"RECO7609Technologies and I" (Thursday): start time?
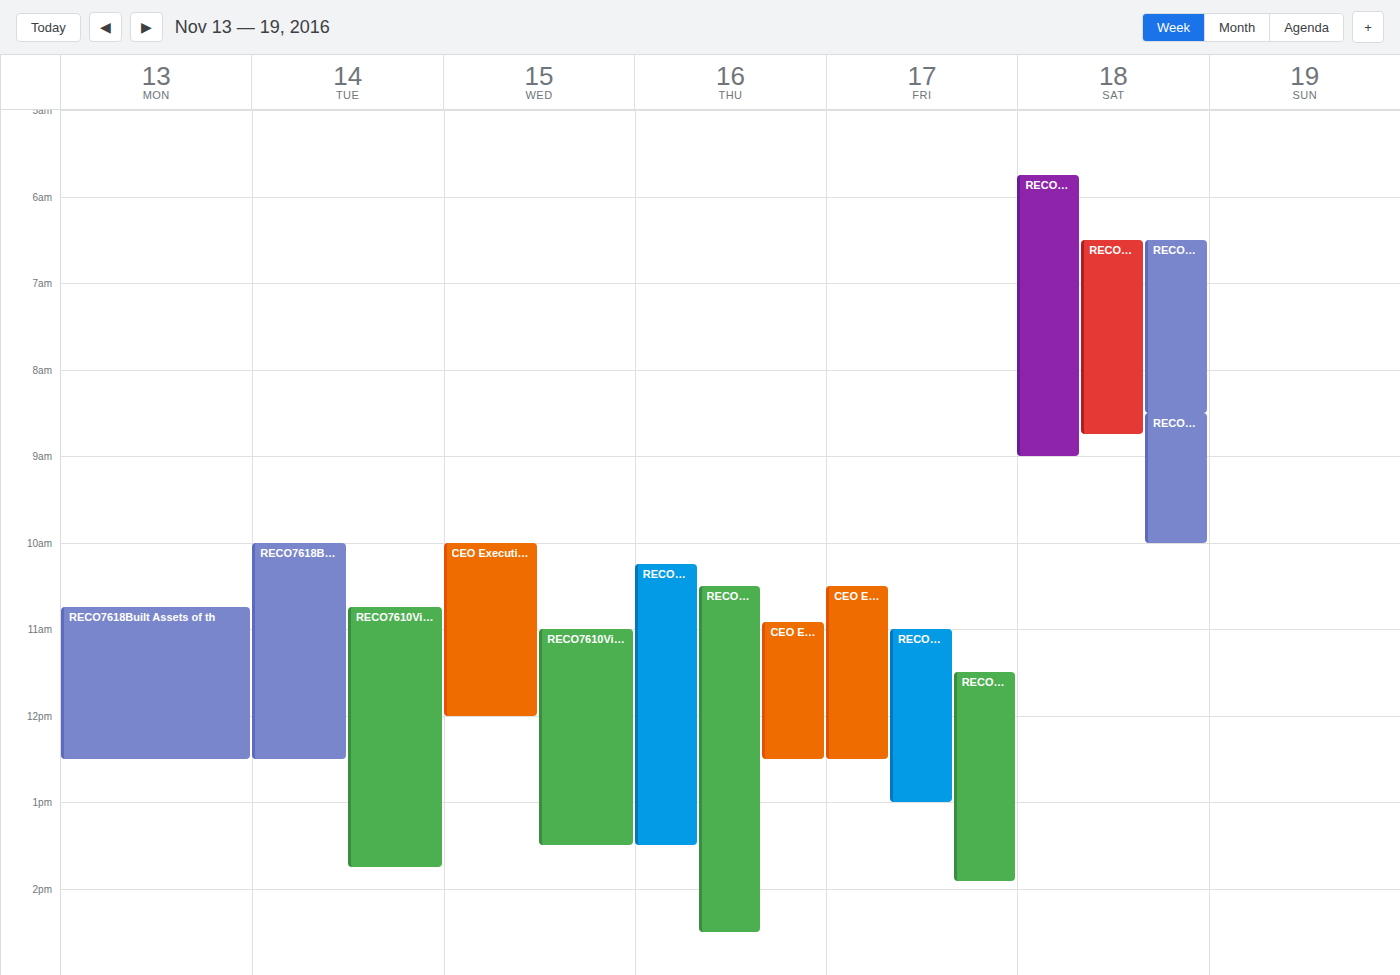
10:15 AM